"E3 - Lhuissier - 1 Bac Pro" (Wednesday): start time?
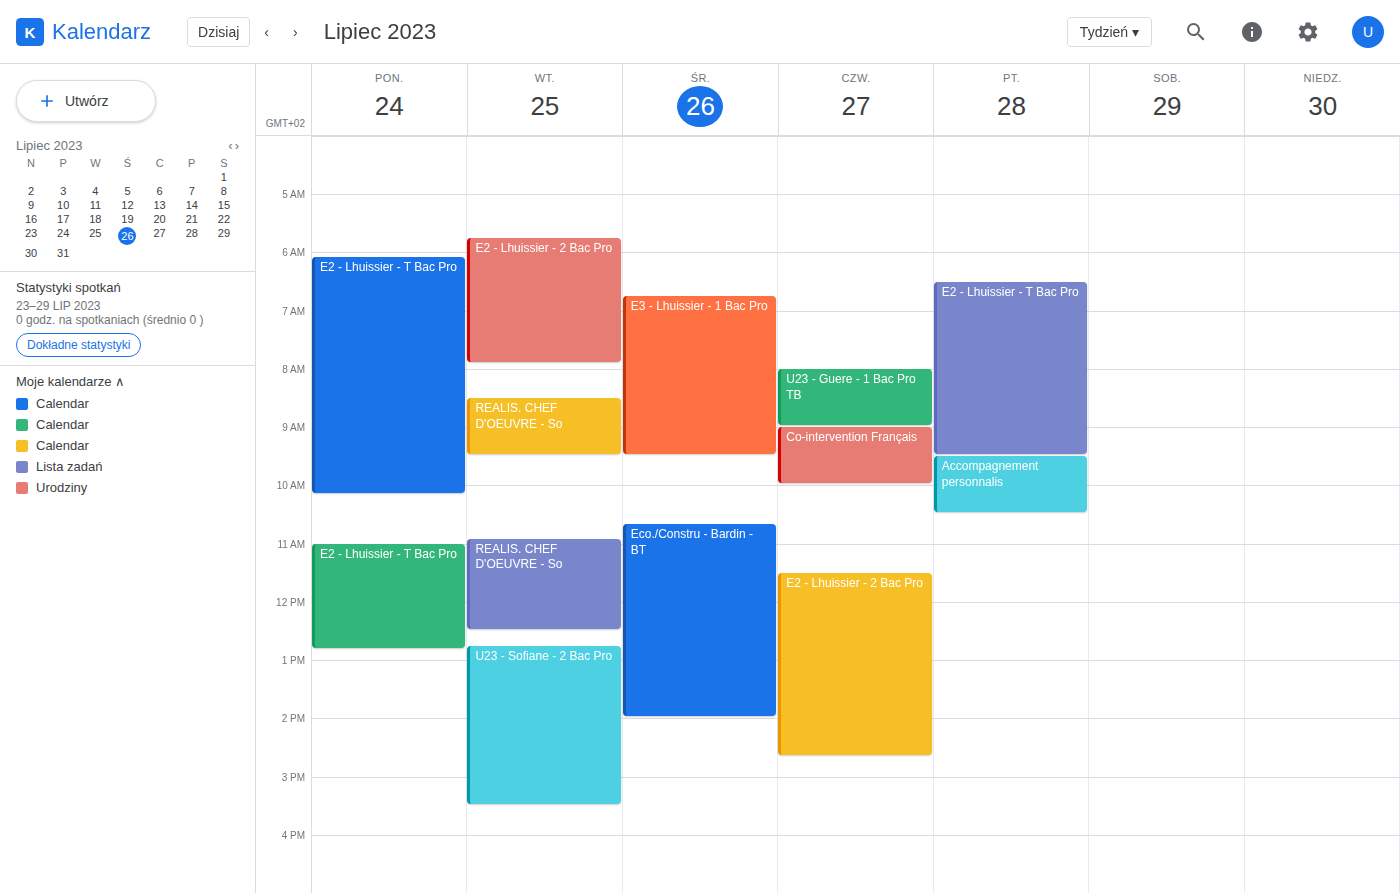
6:45 AM